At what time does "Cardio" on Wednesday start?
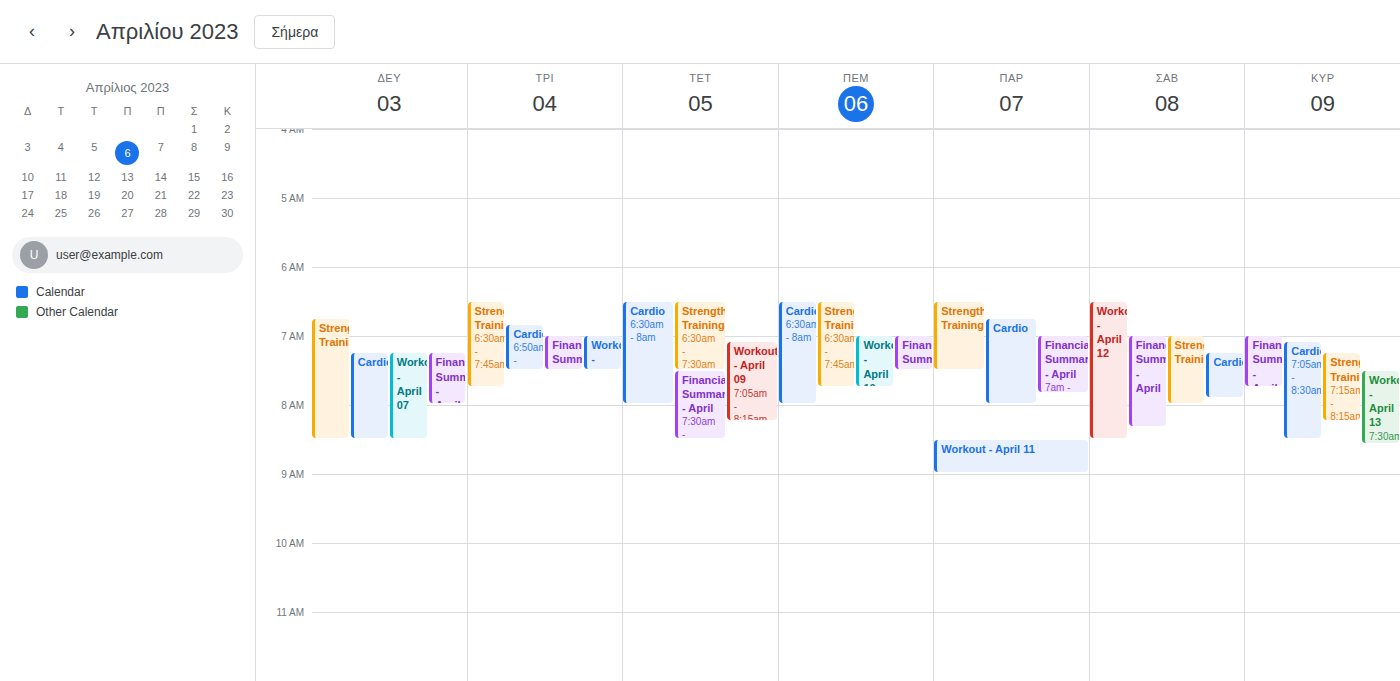
06:30